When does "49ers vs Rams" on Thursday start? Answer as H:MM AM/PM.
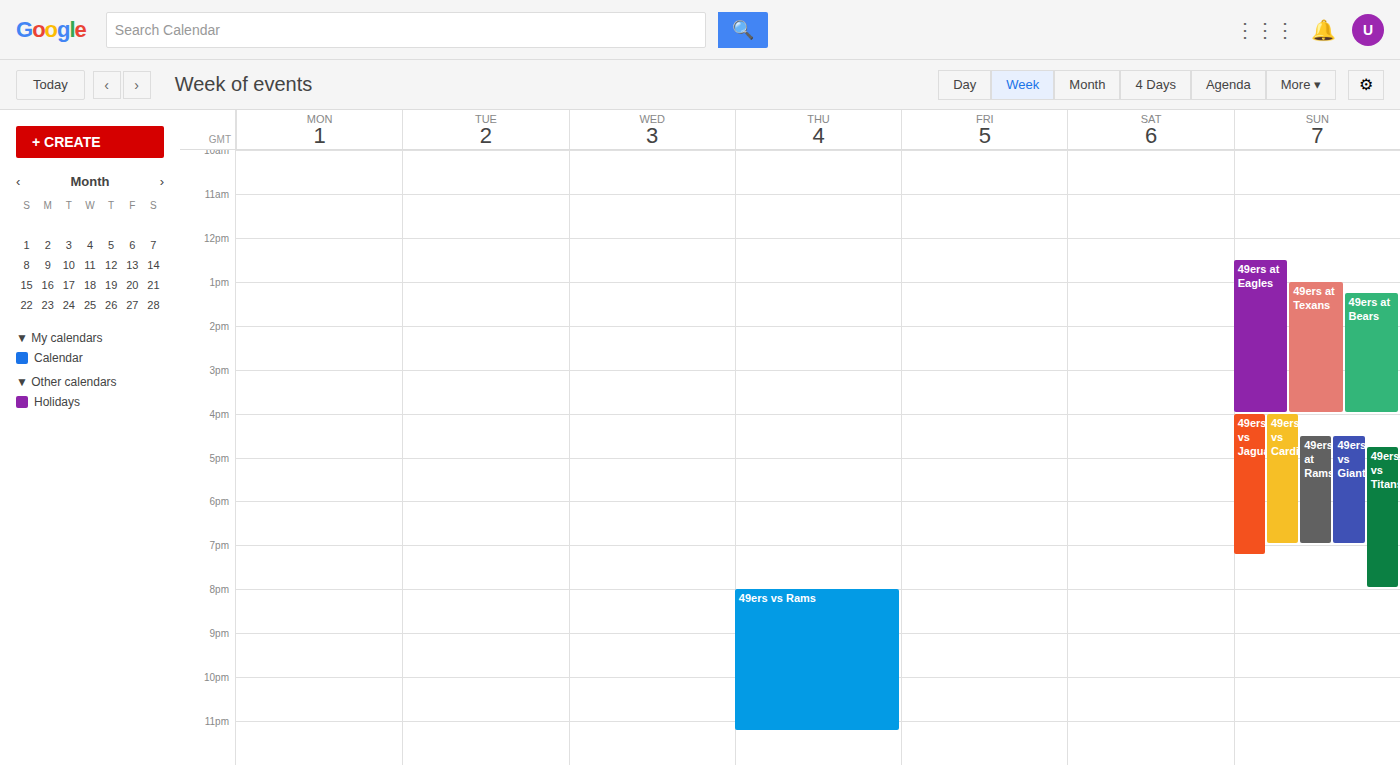
8:00 PM